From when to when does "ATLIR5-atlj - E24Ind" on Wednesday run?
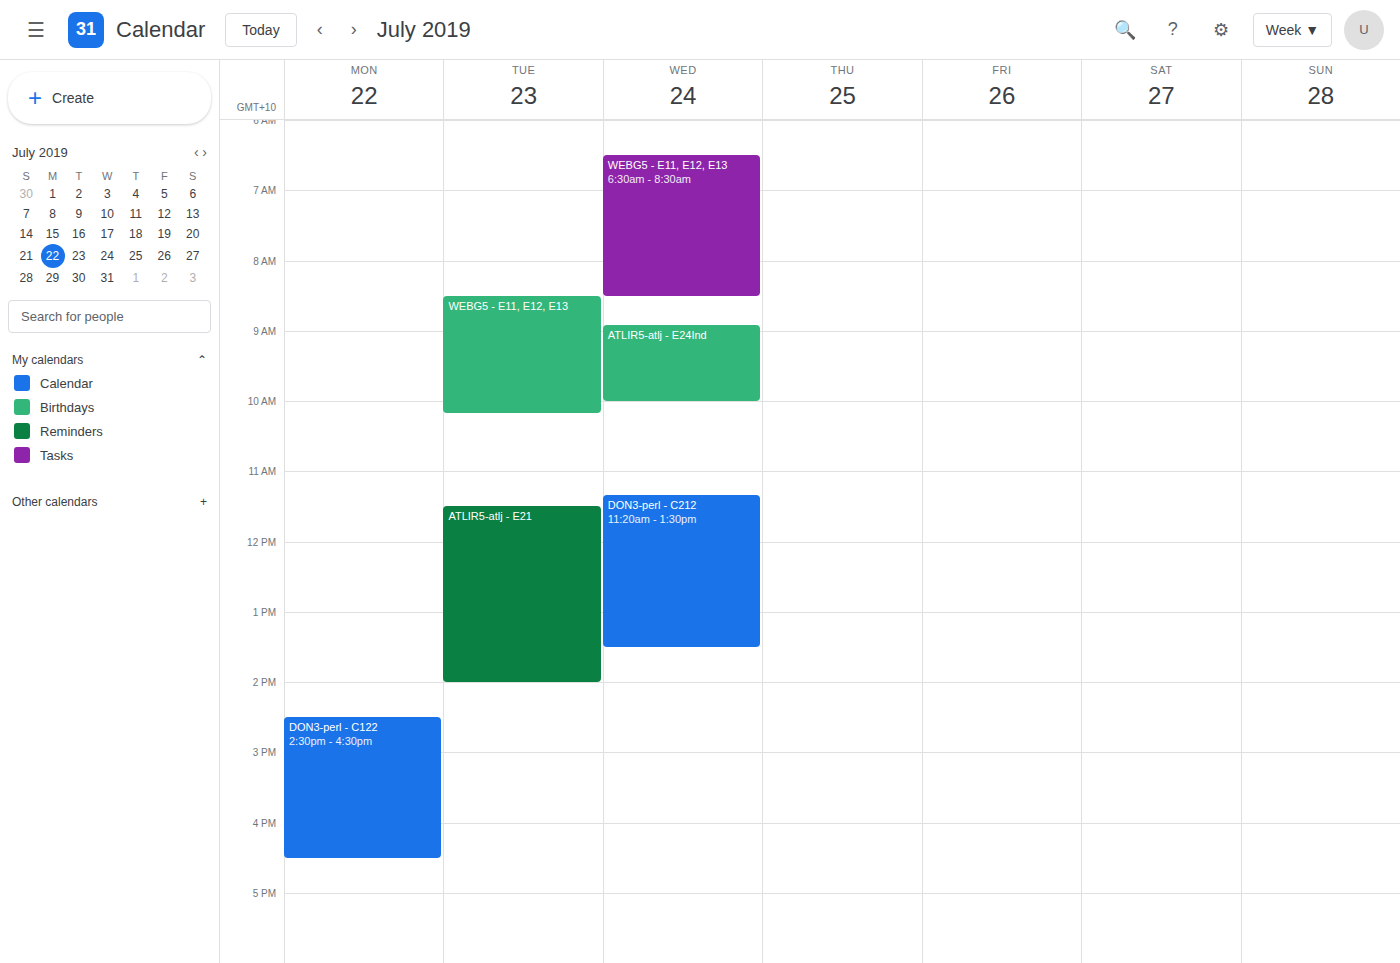
8:55 AM to 10:00 AM